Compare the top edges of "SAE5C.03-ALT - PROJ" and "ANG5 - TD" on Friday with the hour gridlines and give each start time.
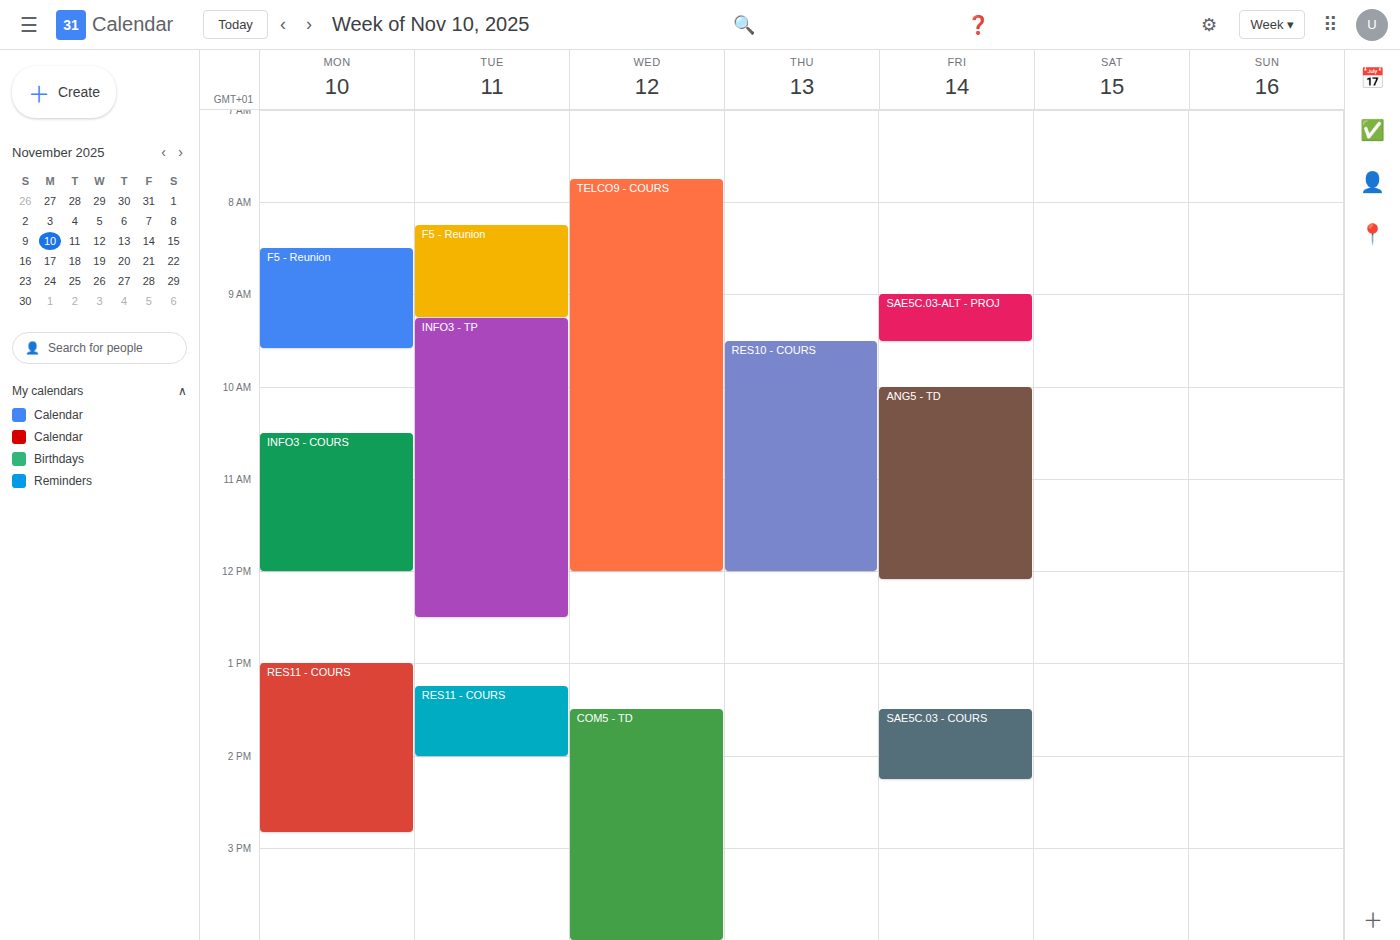
"SAE5C.03-ALT - PROJ": 9:00 AM, exactly on the 9 AM line. "ANG5 - TD": 10:00 AM, exactly on the 10 AM line.